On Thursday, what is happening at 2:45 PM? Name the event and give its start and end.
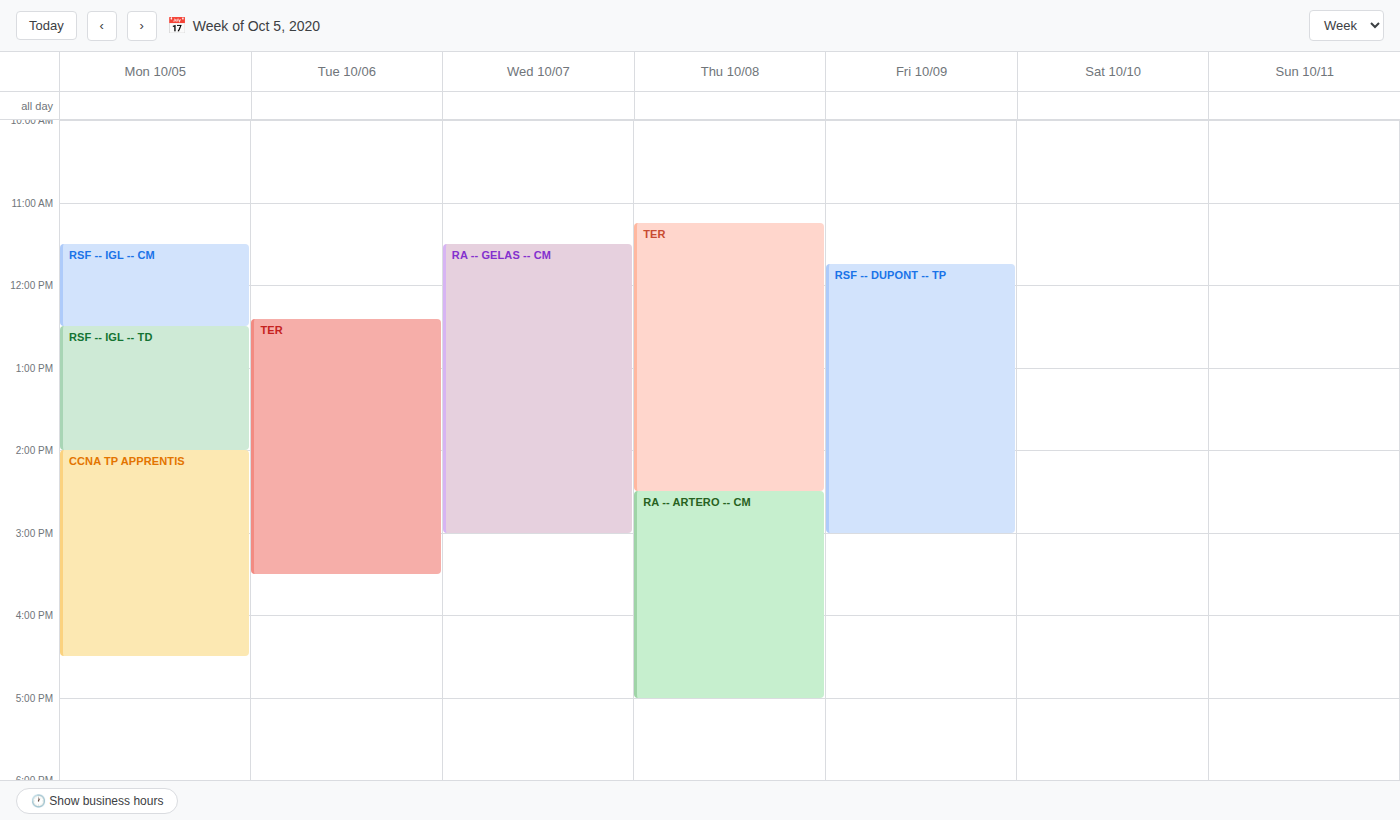
"RA -- Artero -- CM", 2:30 PM to 5:00 PM